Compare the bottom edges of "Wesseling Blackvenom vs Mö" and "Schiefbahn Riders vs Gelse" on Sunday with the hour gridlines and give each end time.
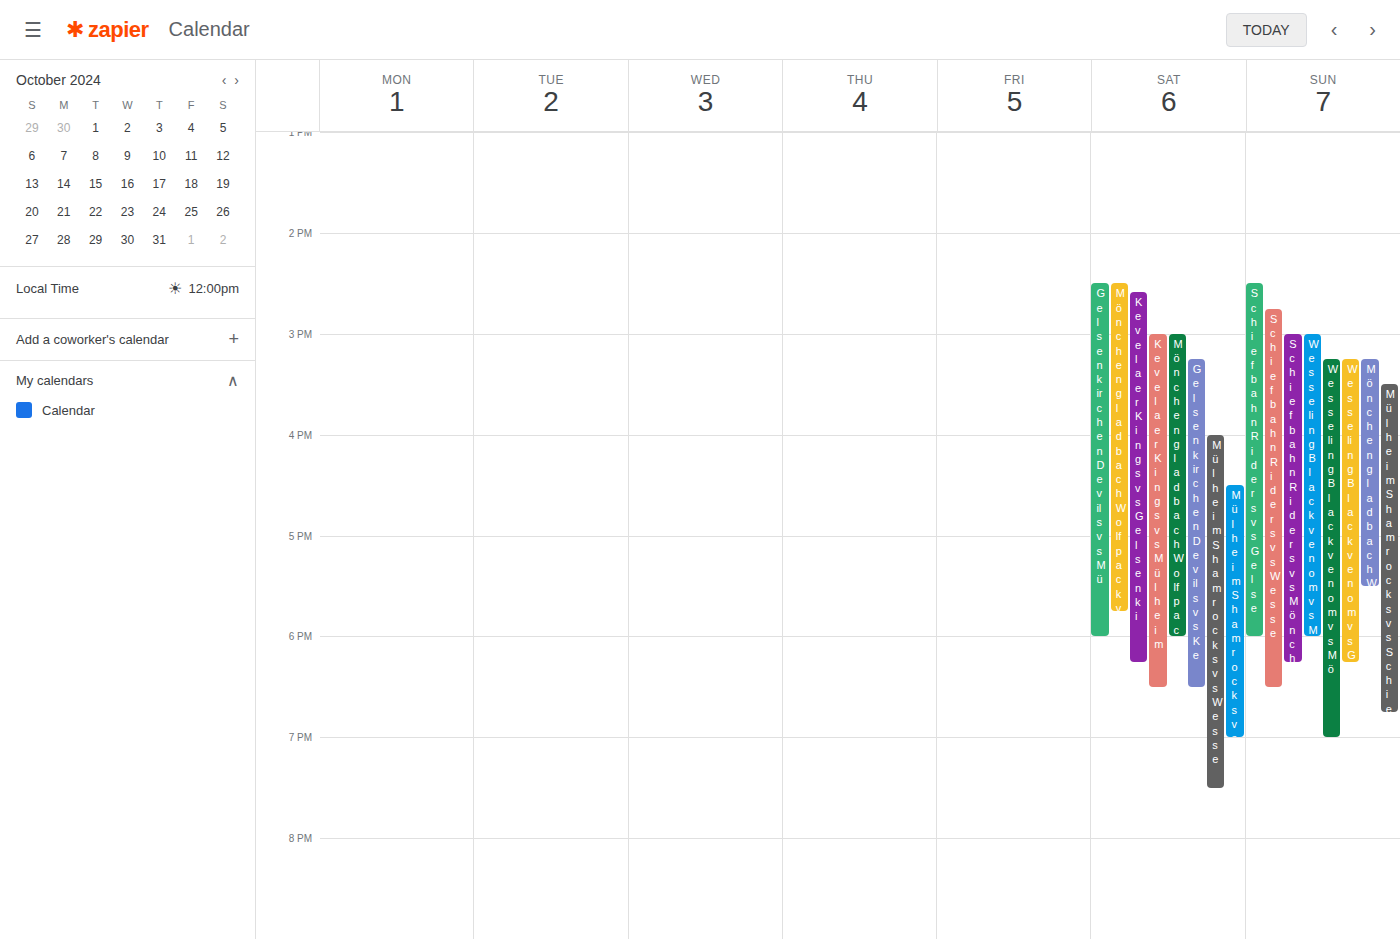
"Wesseling Blackvenom vs Mö": 7:00 PM, exactly on the 7 PM line. "Schiefbahn Riders vs Gelse": 6:00 PM, exactly on the 6 PM line.